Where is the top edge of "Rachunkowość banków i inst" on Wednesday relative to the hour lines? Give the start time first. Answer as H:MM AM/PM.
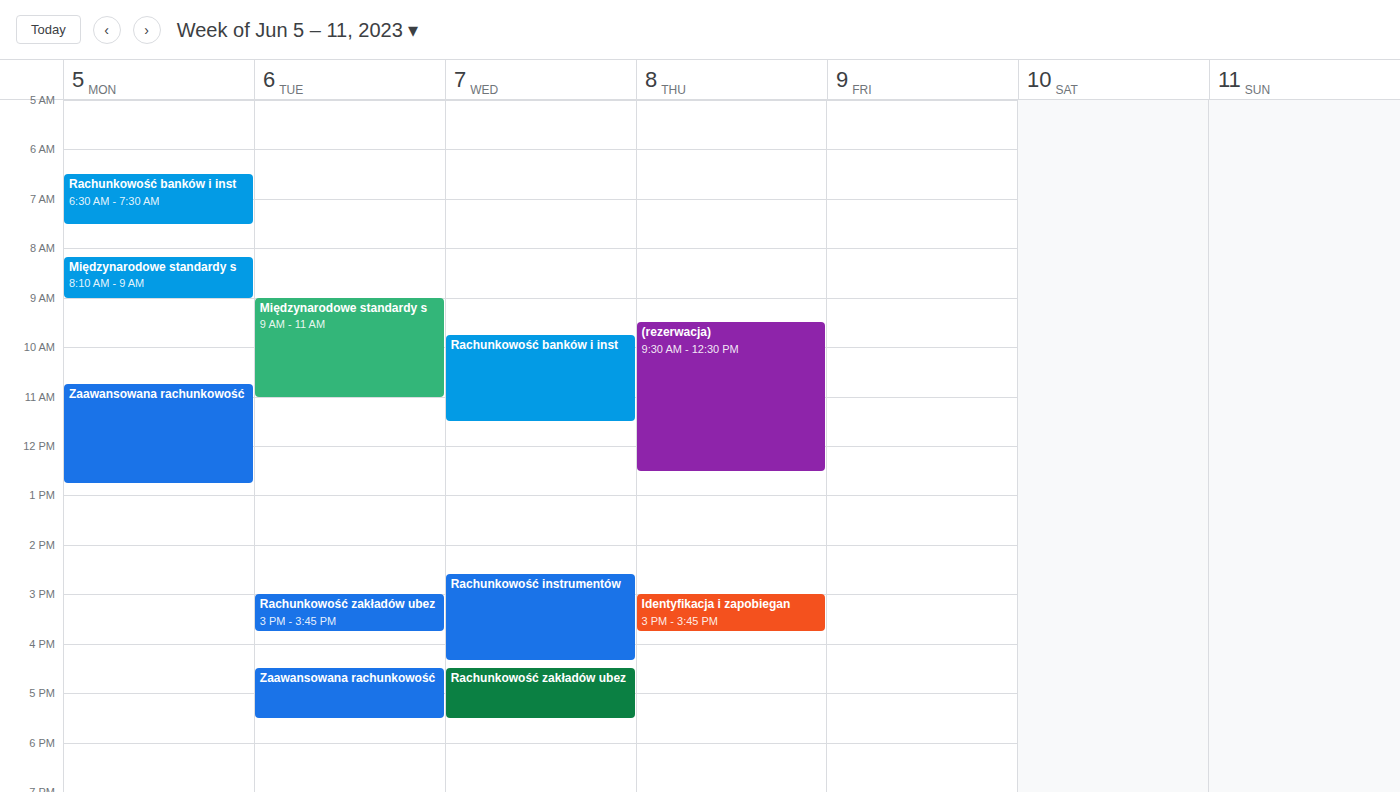
9:45 AM -- neither: three quarters of the way from the 9 AM line to the 10 AM line.